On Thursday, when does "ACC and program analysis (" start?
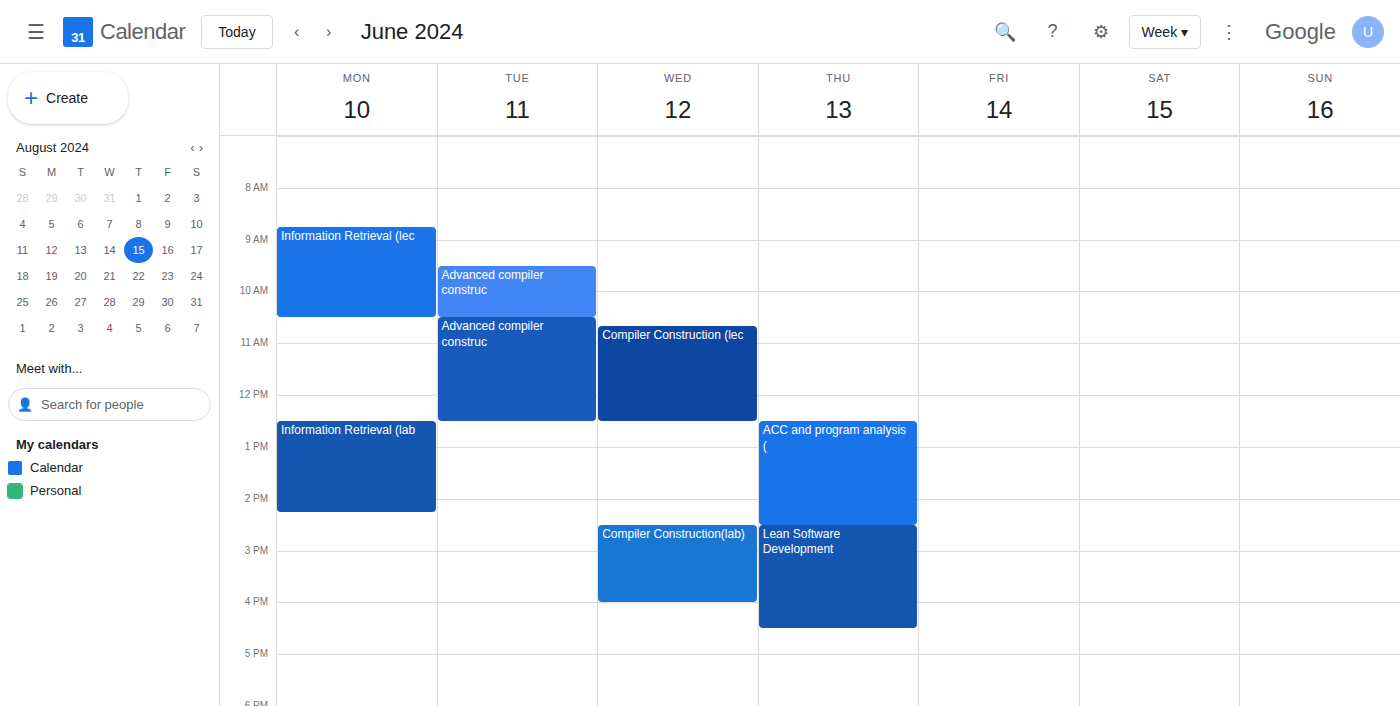
12:30 PM